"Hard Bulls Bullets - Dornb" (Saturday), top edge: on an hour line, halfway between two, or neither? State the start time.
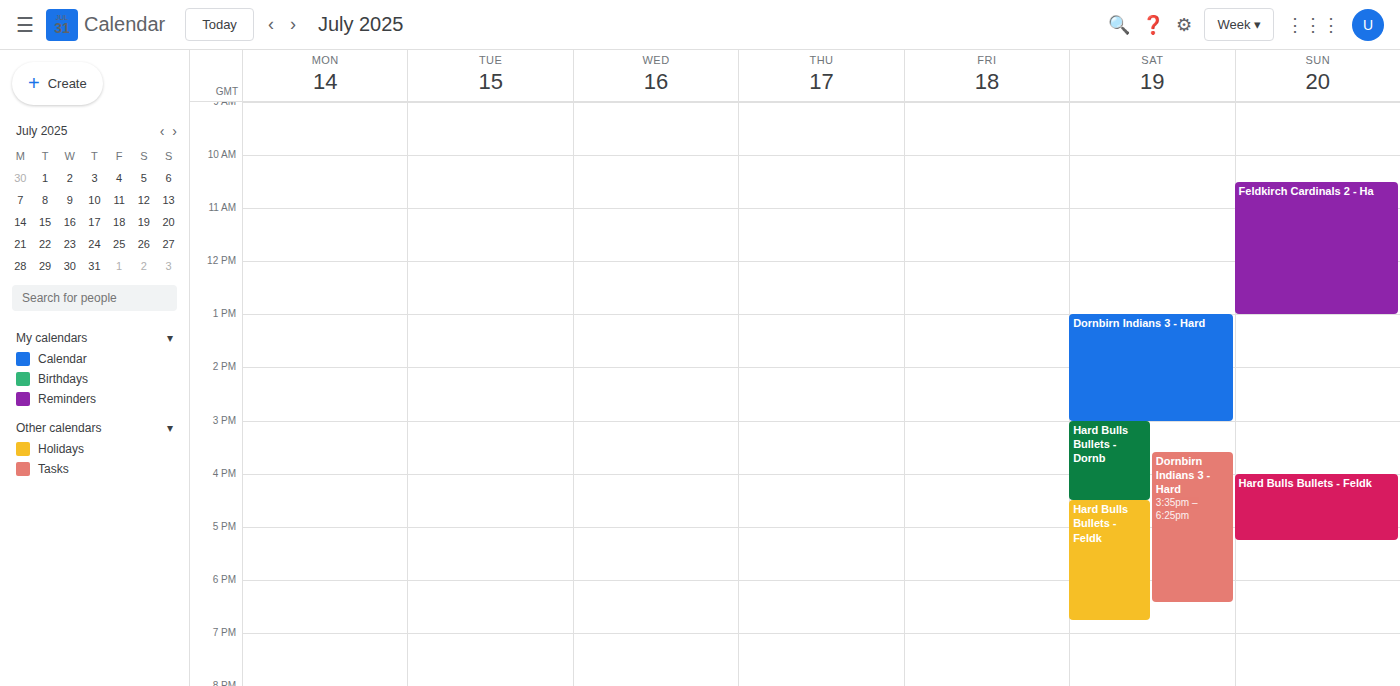
3:00 PM -- exactly on the 3 PM line.